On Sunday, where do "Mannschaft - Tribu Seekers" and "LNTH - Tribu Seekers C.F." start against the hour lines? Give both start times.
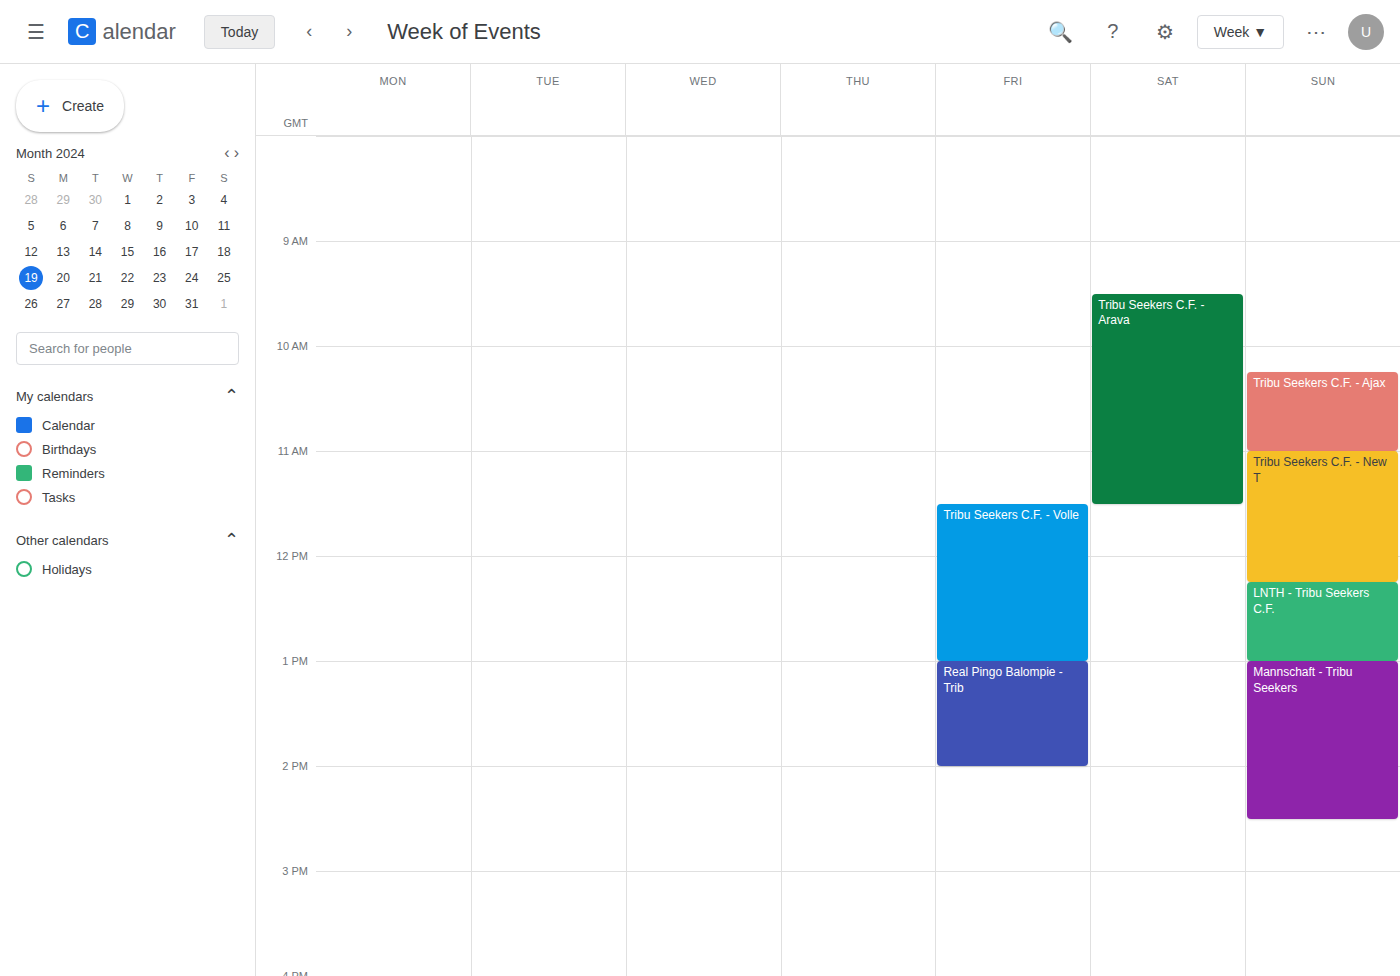
"Mannschaft - Tribu Seekers": 1:00 PM, exactly on the 1 PM line. "LNTH - Tribu Seekers C.F.": 12:15 PM, neither: a quarter of the way from the 12 PM line to the 1 PM line.